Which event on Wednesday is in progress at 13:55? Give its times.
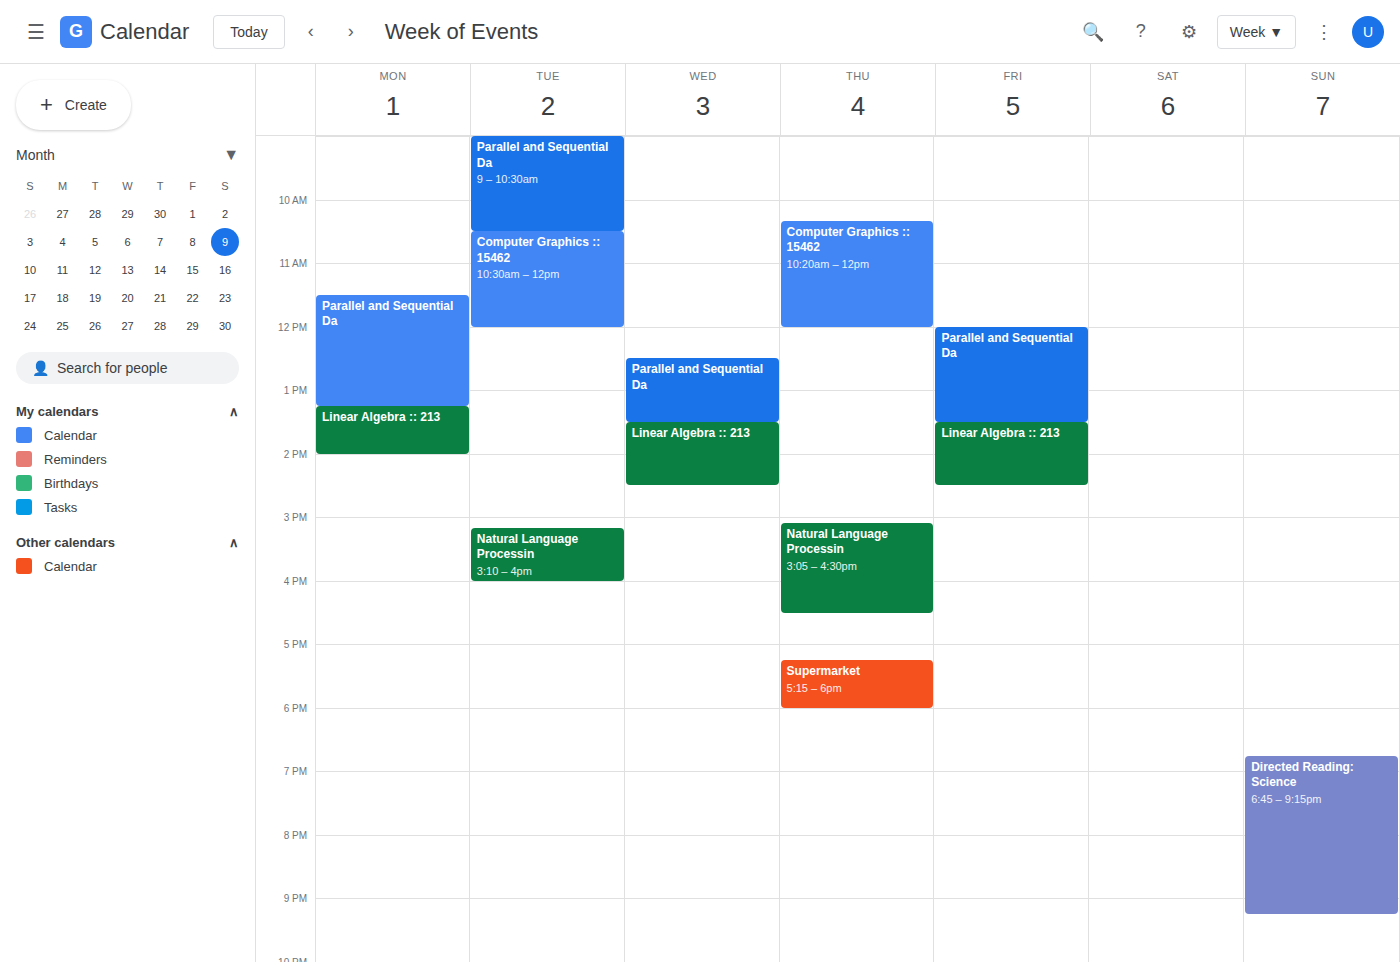
"Linear Algebra :: 213", 13:30 to 14:30